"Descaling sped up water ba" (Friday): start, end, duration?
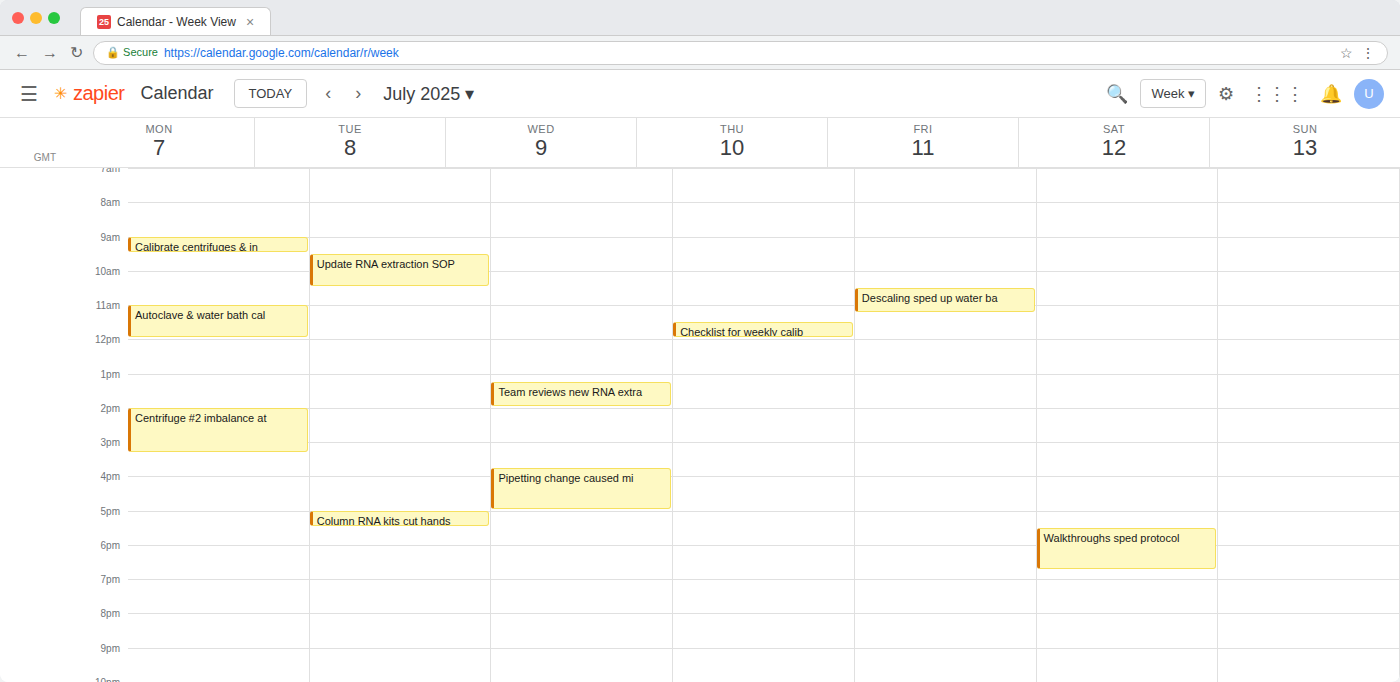
10:30 AM to 11:15 AM, 45 minutes